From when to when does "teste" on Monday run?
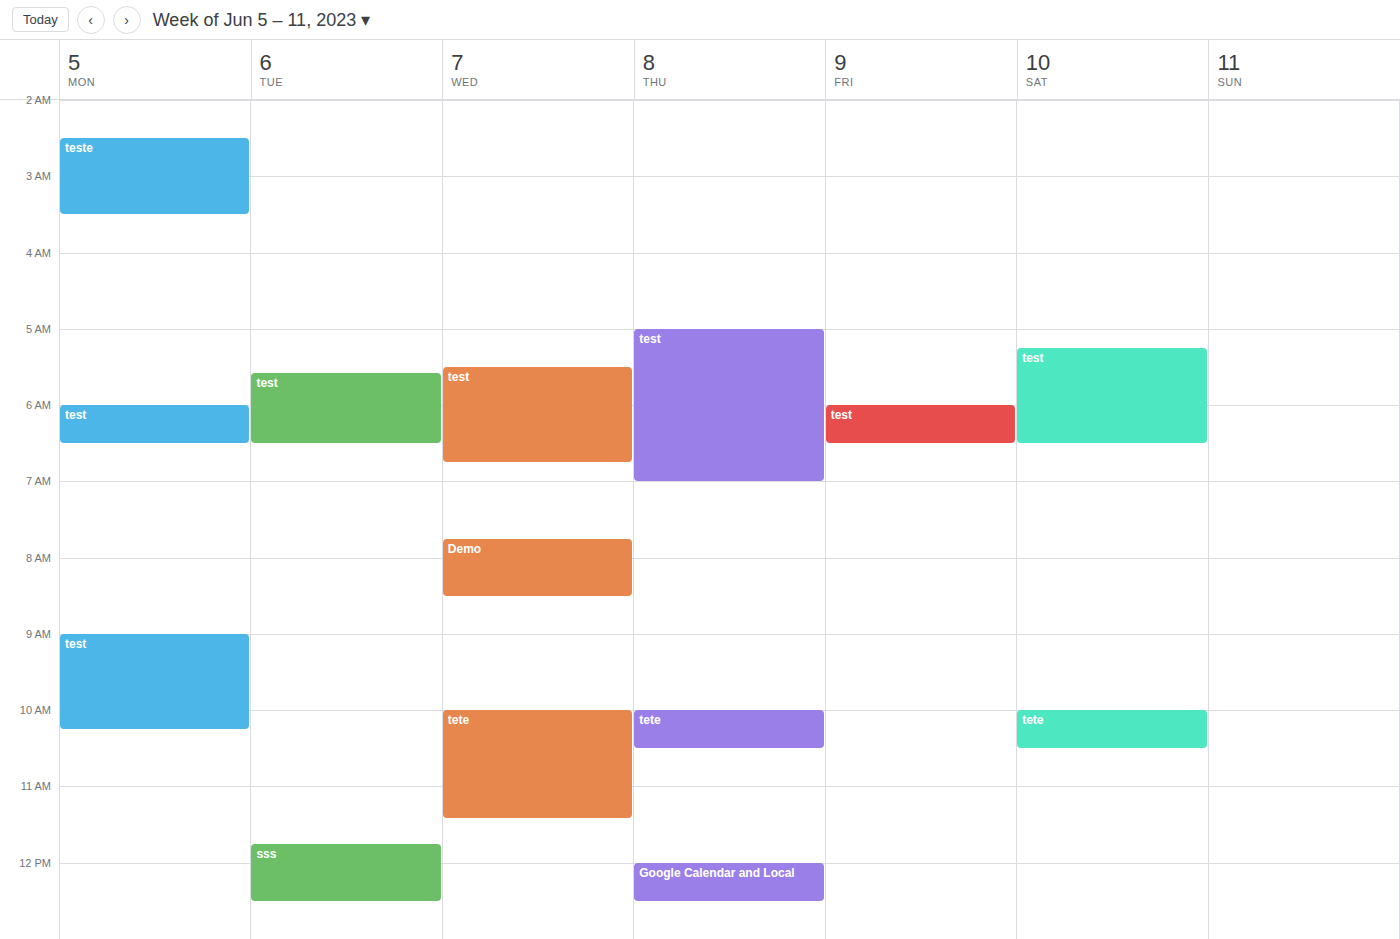
2:30 AM to 3:30 AM